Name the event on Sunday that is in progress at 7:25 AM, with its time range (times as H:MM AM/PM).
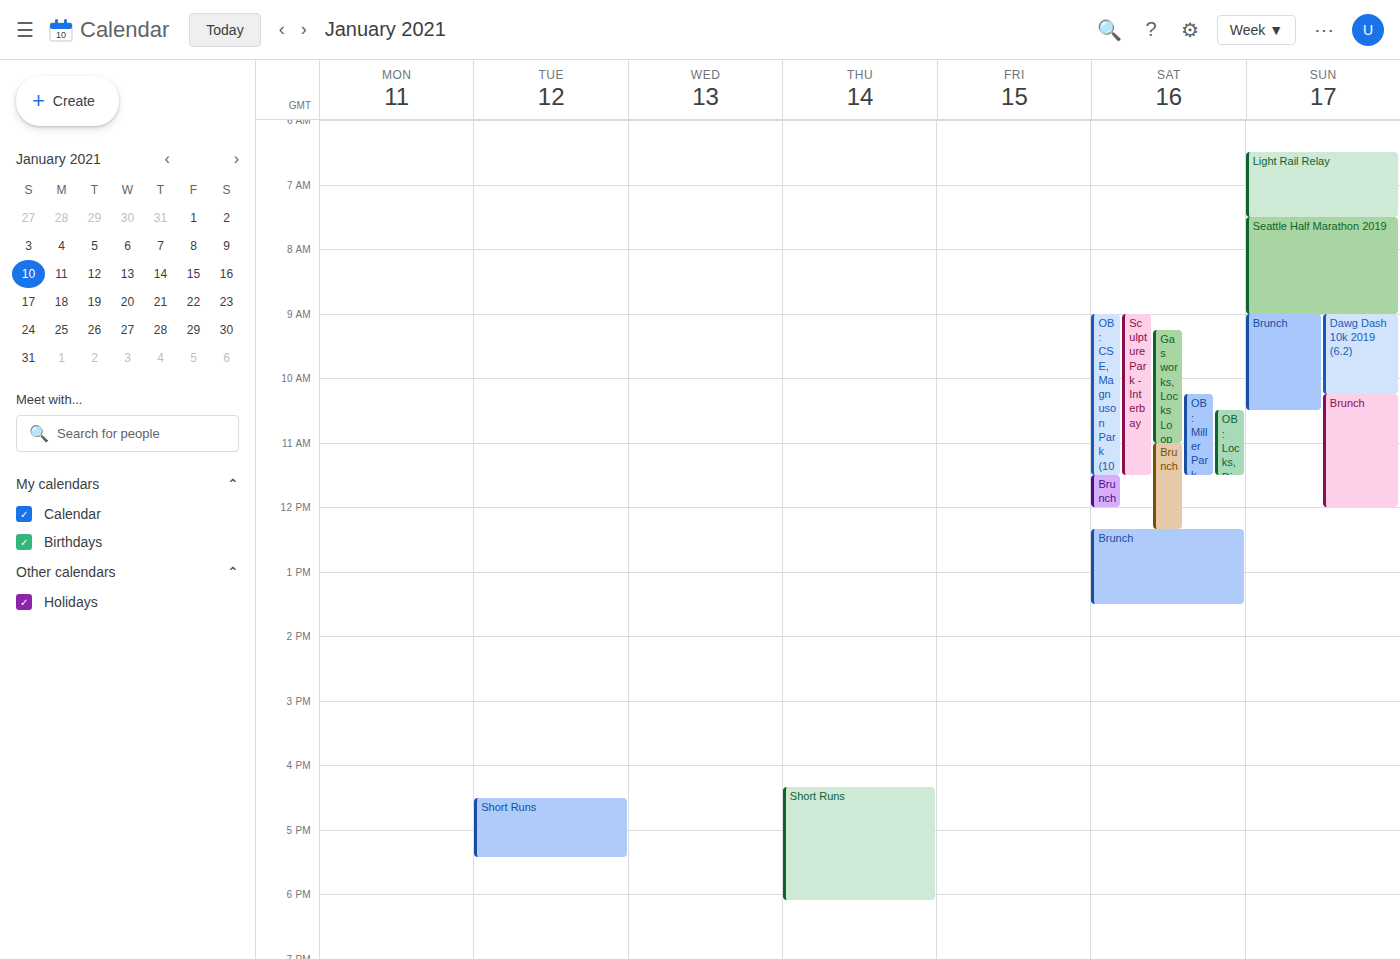
"Light Rail Relay", 6:30 AM to 7:30 AM